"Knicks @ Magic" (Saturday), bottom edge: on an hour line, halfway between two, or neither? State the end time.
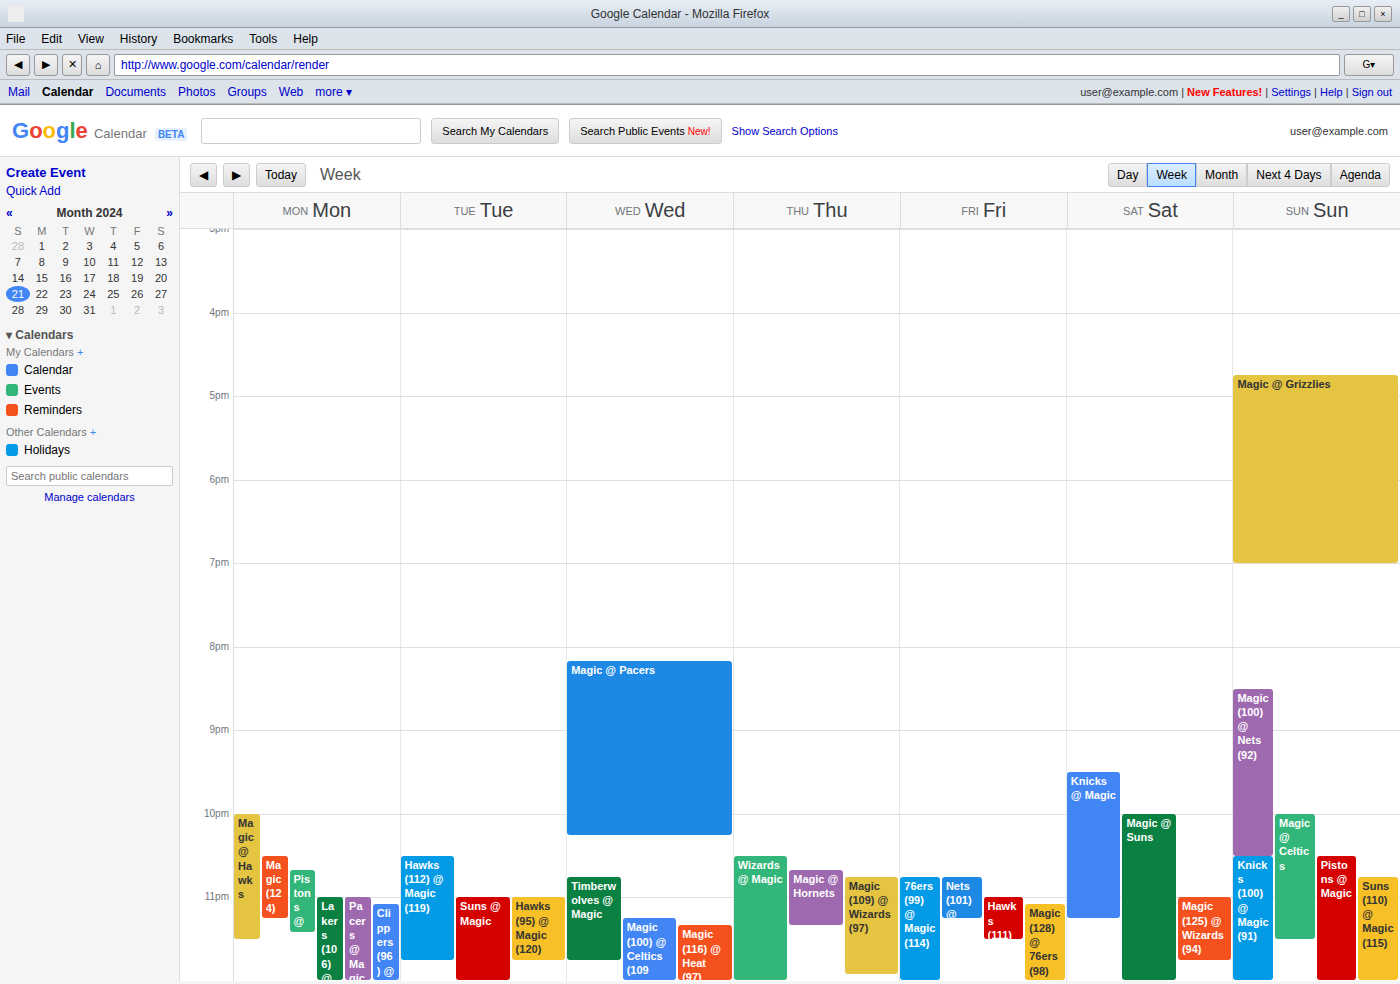
11:15 PM -- neither: a quarter of the way from the 11 PM line to the 12 AM line.